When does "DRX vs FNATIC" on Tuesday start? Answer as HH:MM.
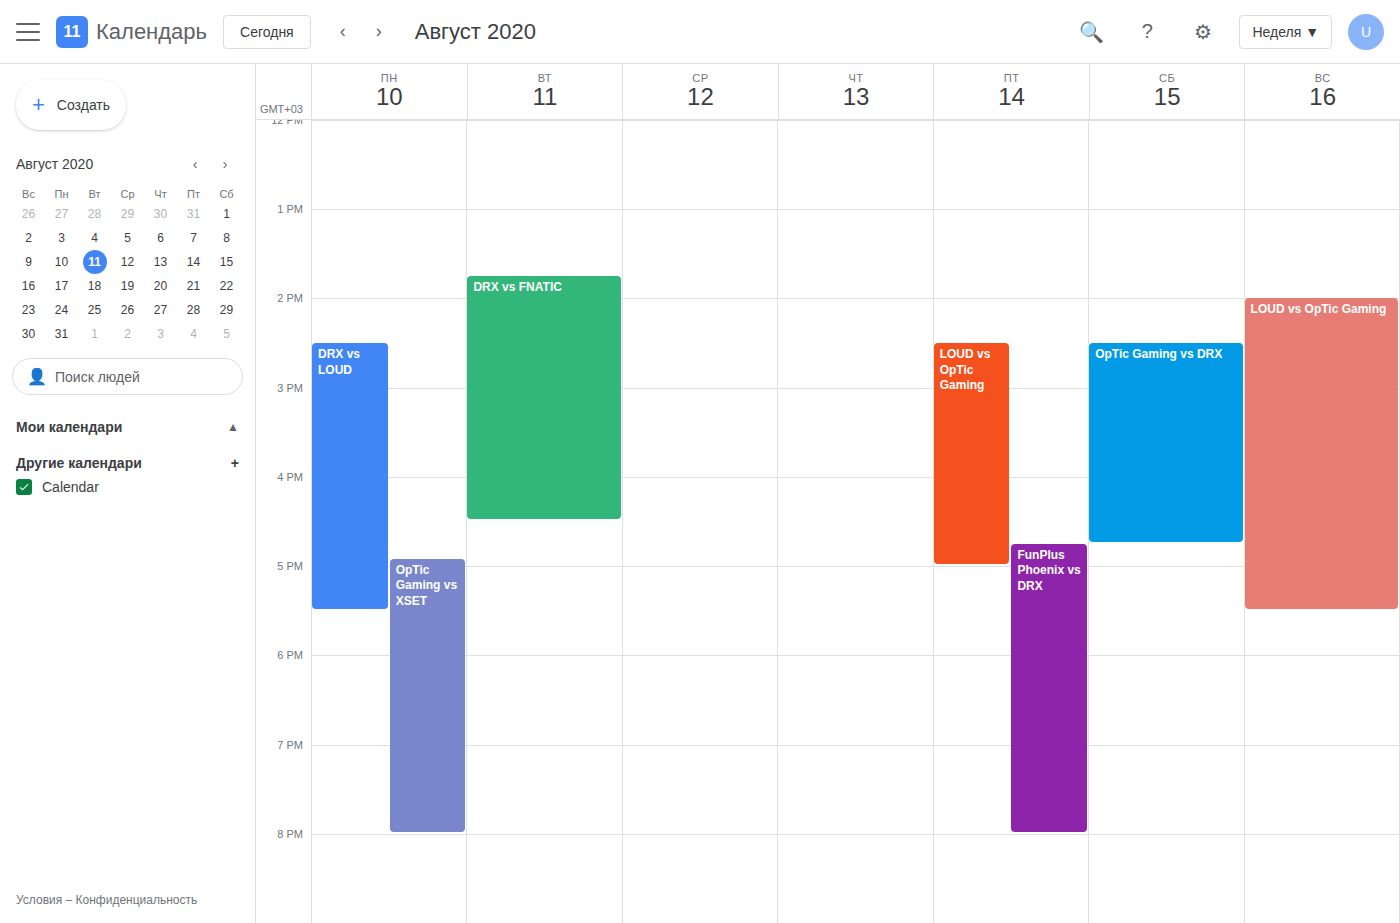
13:45